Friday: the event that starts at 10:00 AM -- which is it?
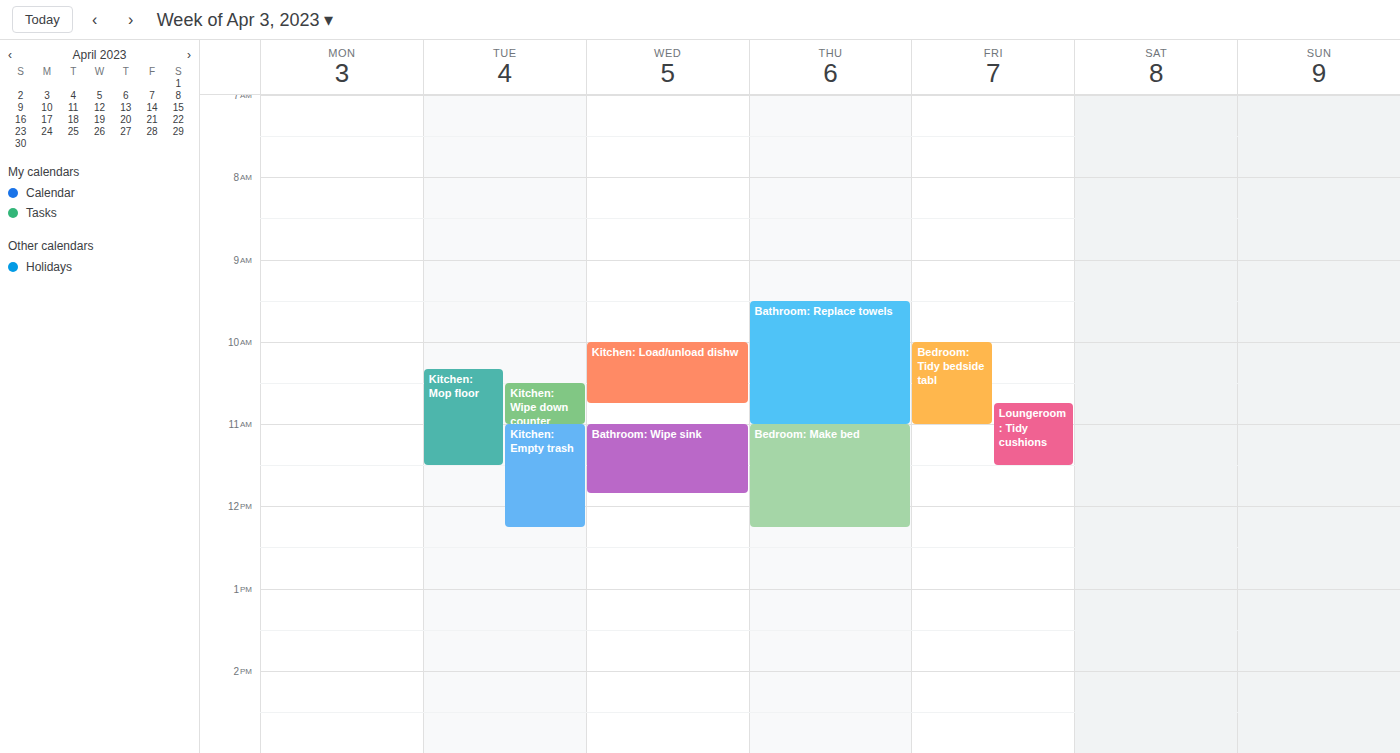
"Bedroom: Tidy bedside tabl"